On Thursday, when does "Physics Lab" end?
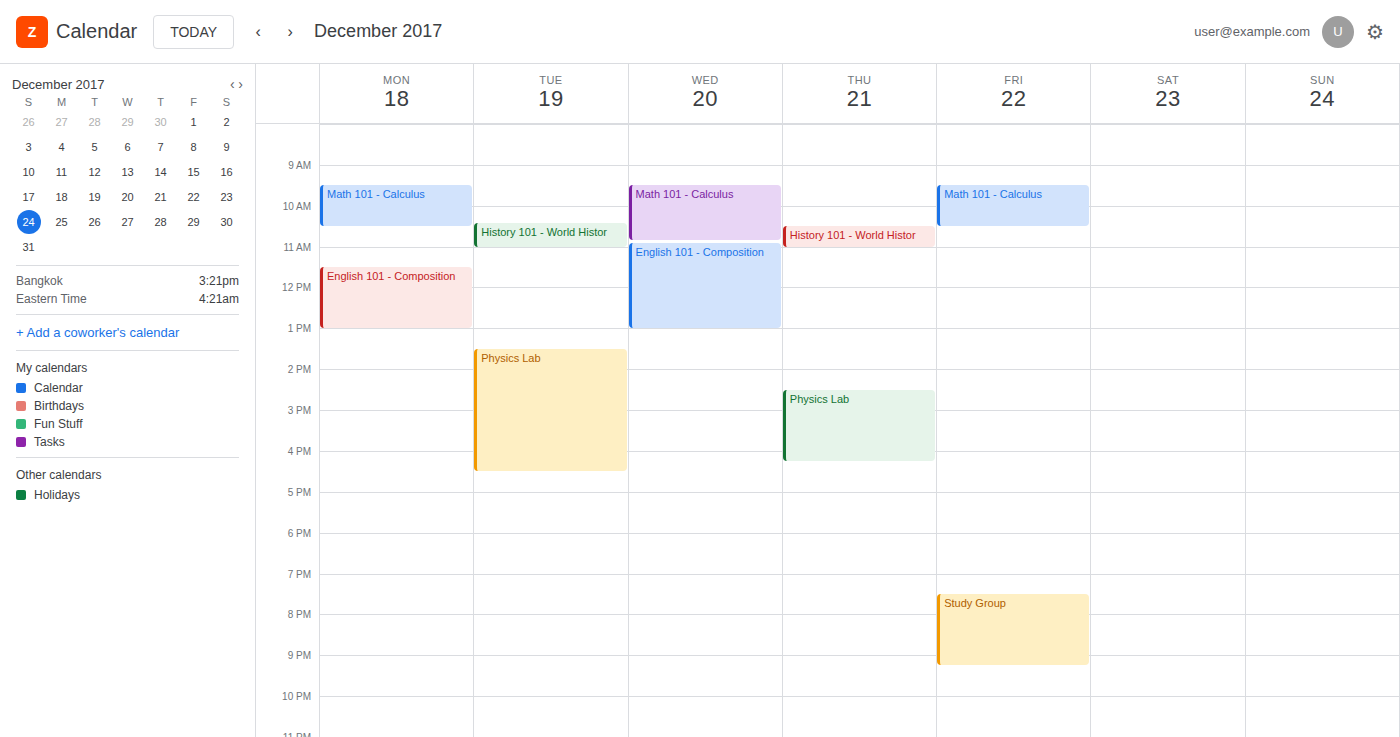
4:15 PM